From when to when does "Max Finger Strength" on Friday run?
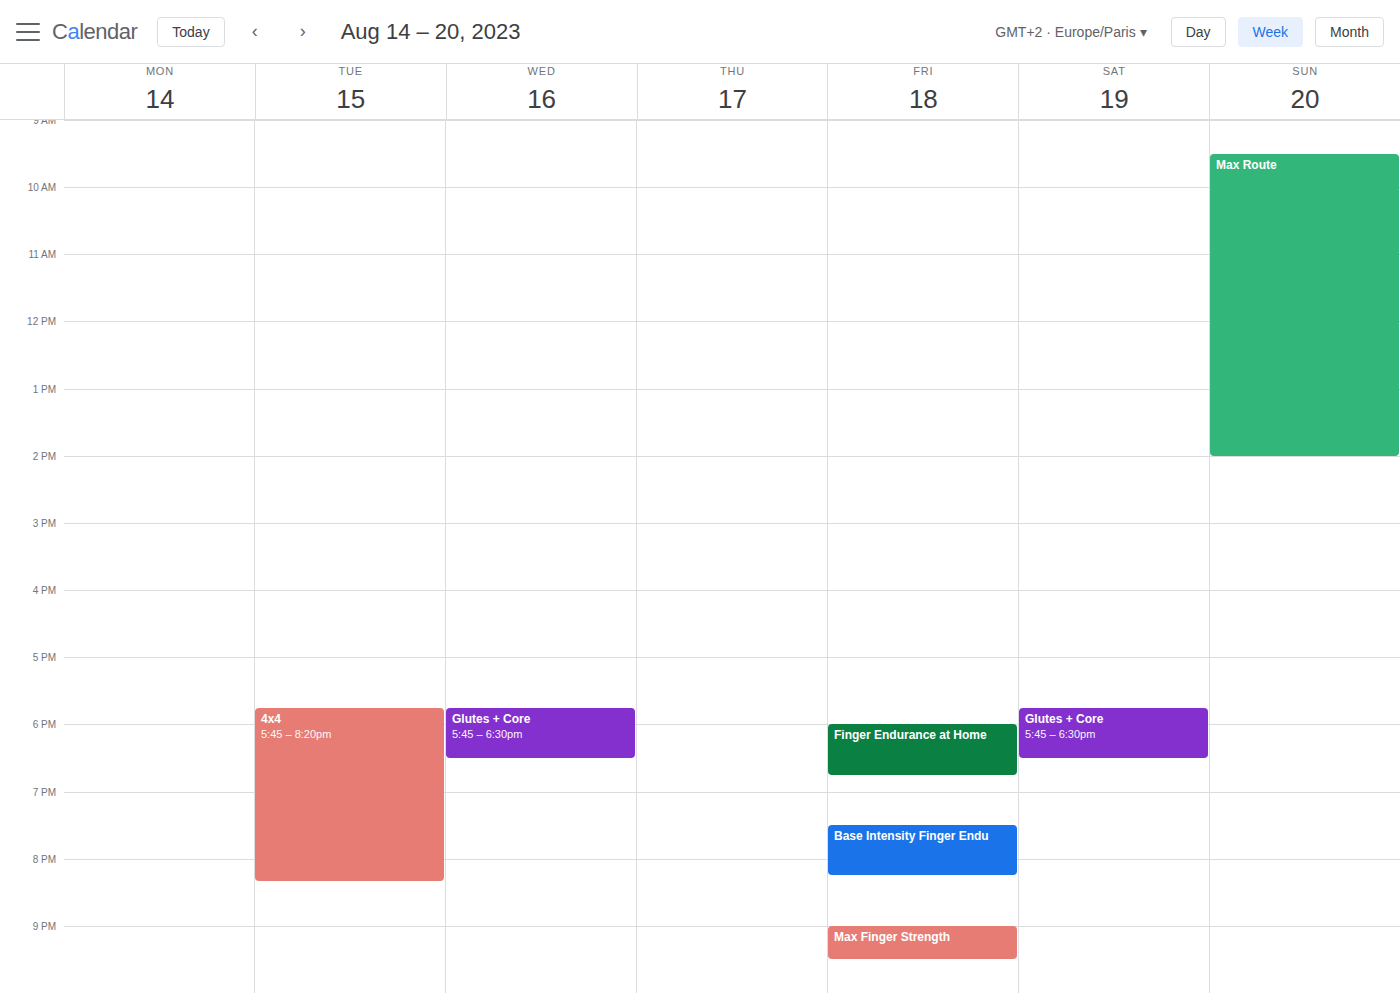
9:00 PM to 9:30 PM